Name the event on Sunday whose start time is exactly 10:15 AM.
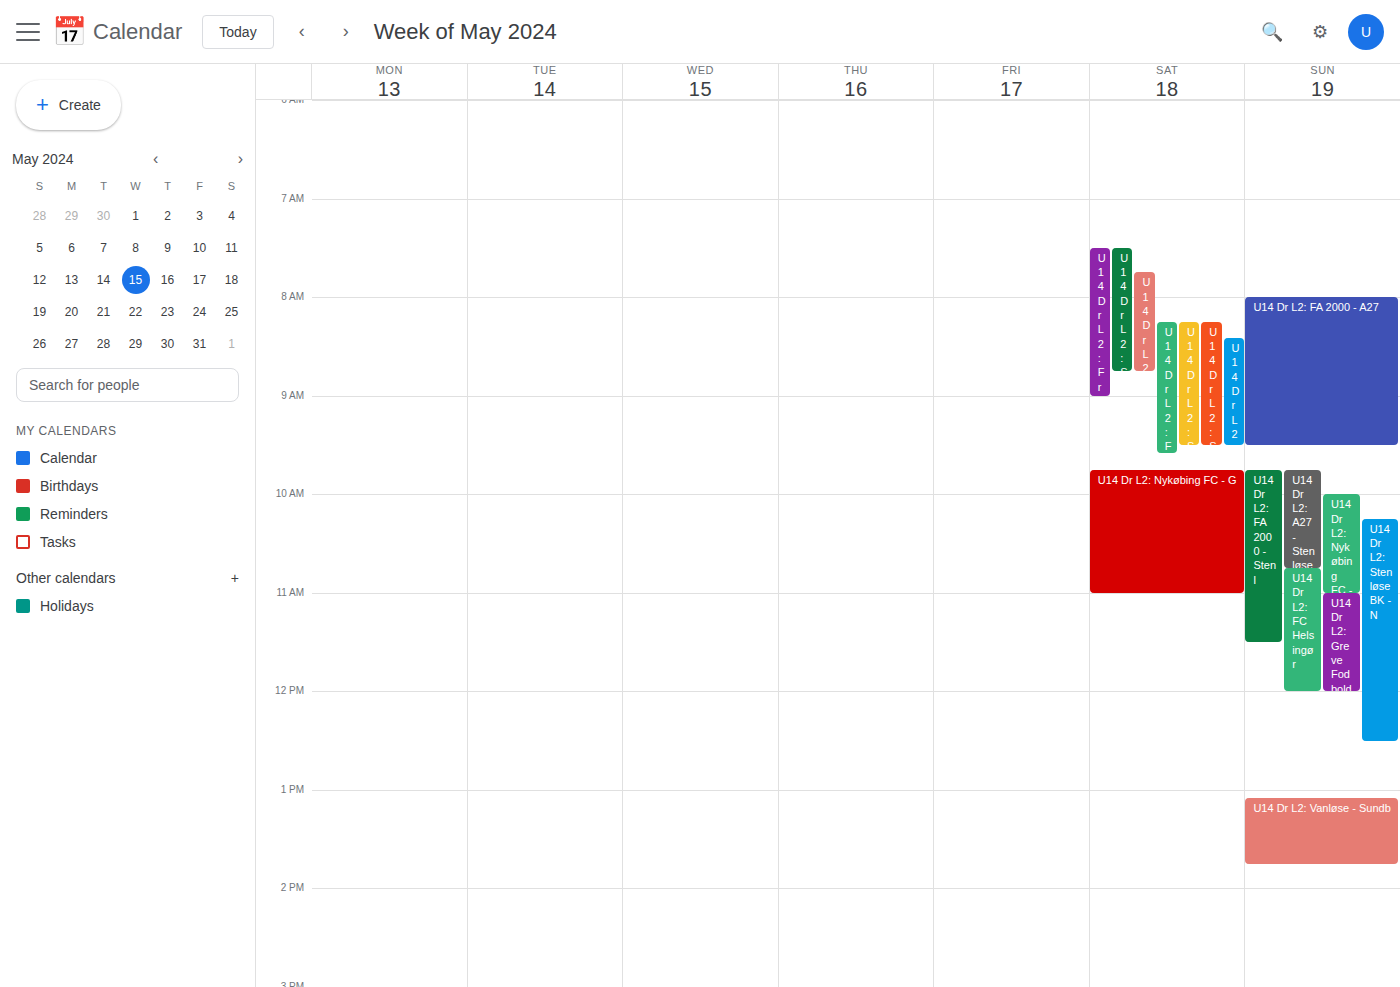
"U14 Dr L2: Stenløse BK - N"